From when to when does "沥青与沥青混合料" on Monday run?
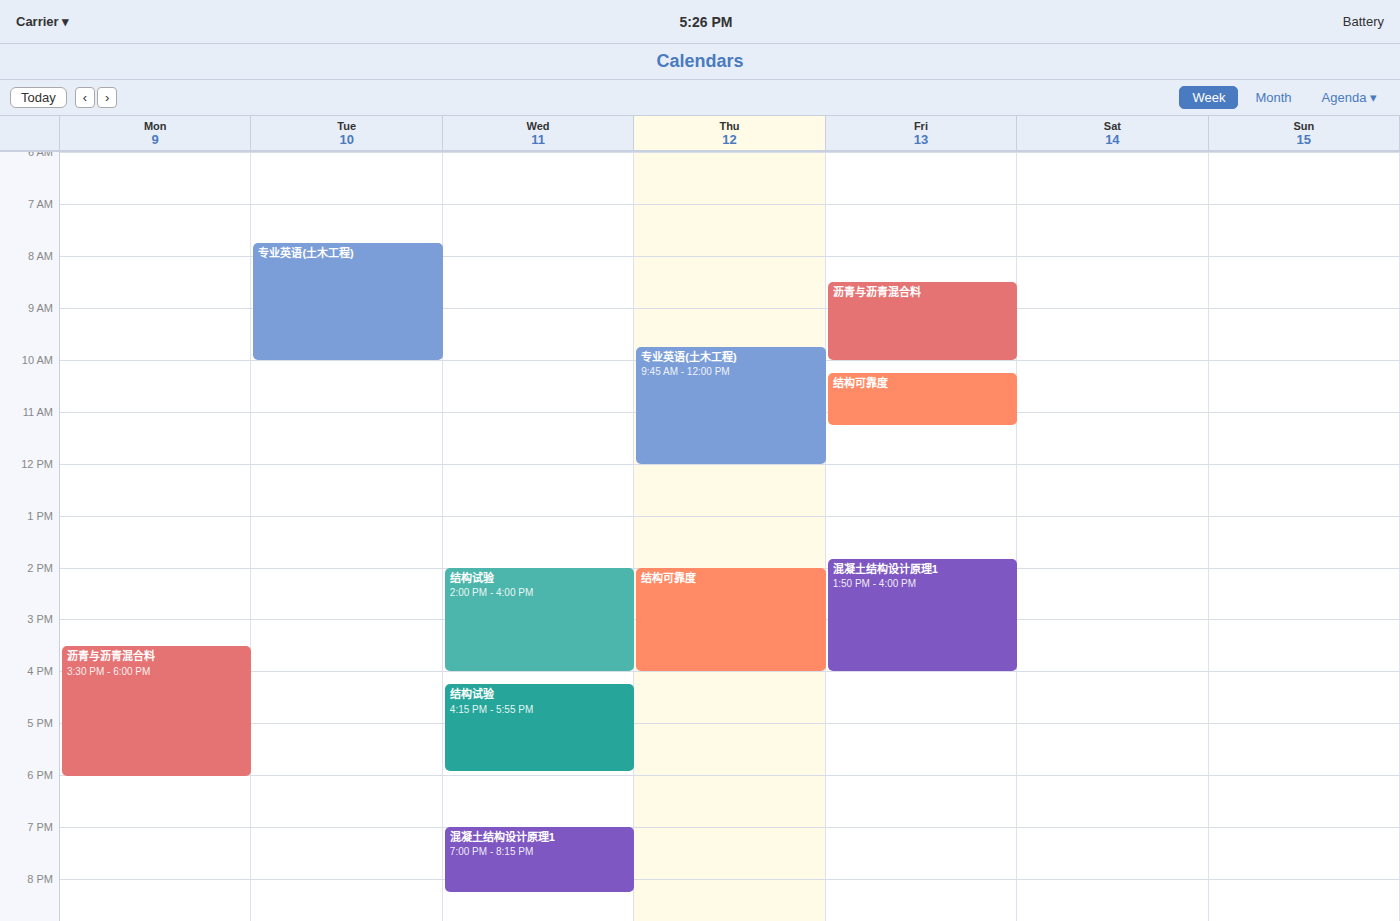
3:30 PM to 6:00 PM